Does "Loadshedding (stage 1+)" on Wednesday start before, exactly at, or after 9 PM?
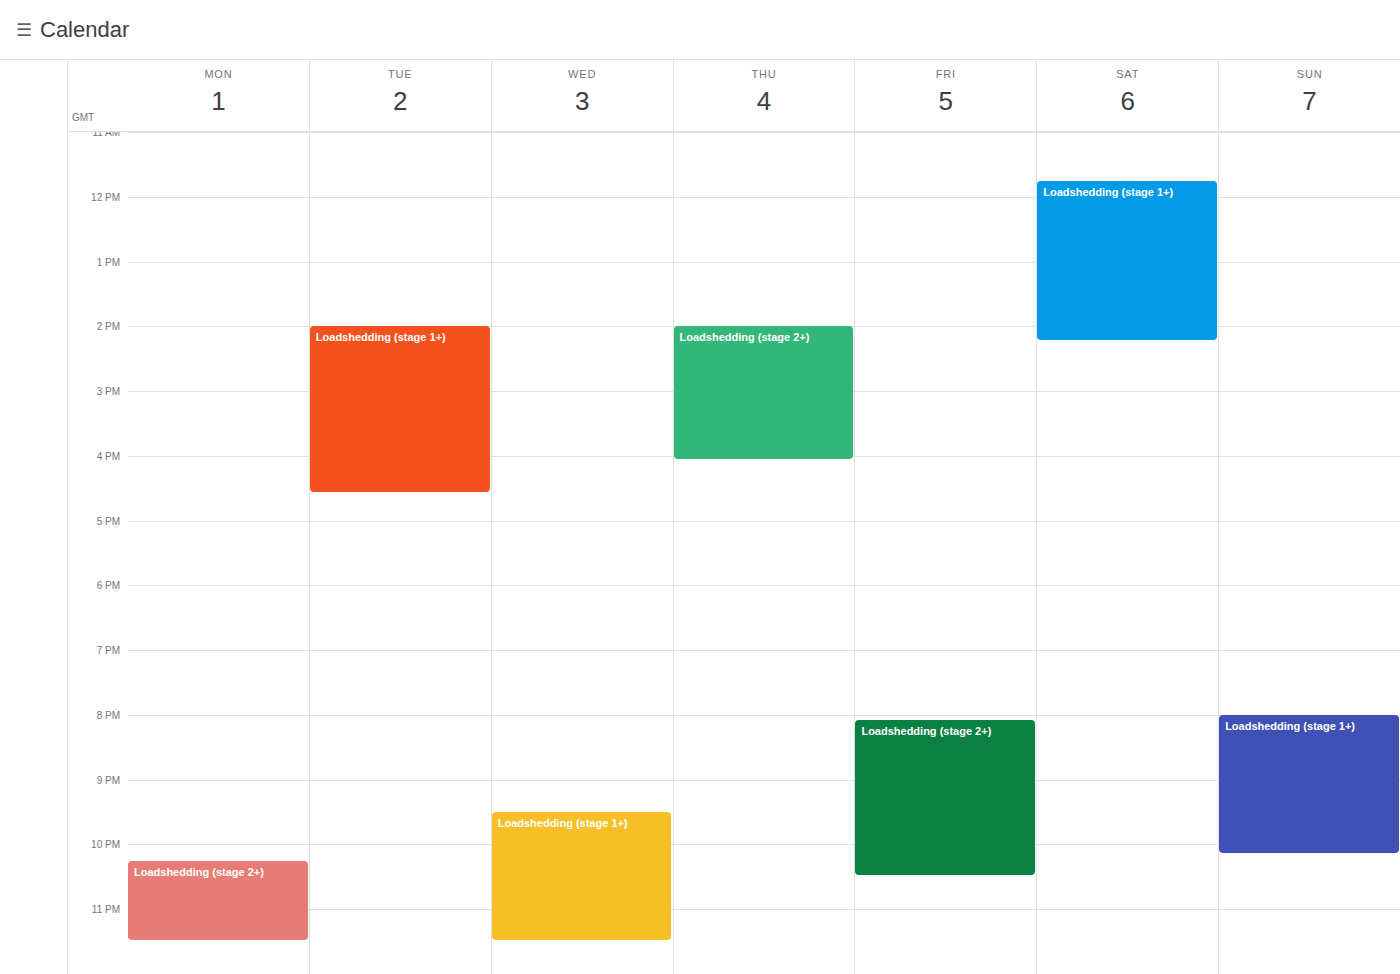
9:30 PM -- after 9 PM, 30 minutes below the 9 PM line.